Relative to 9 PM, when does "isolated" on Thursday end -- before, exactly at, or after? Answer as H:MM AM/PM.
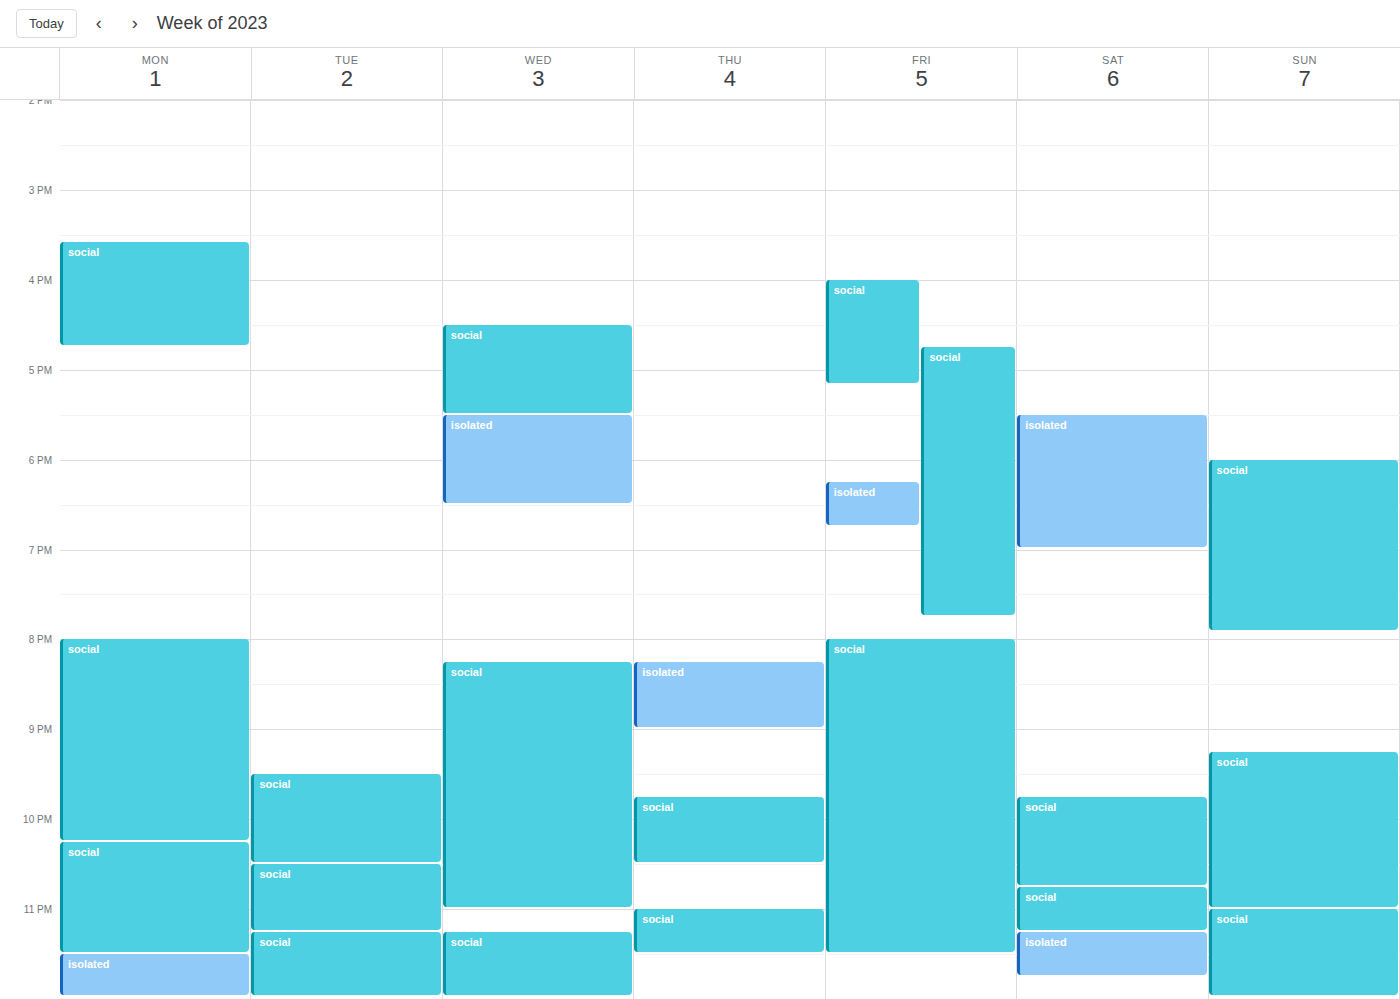
9:00 PM -- exactly at 9 PM, on the 9 PM line.